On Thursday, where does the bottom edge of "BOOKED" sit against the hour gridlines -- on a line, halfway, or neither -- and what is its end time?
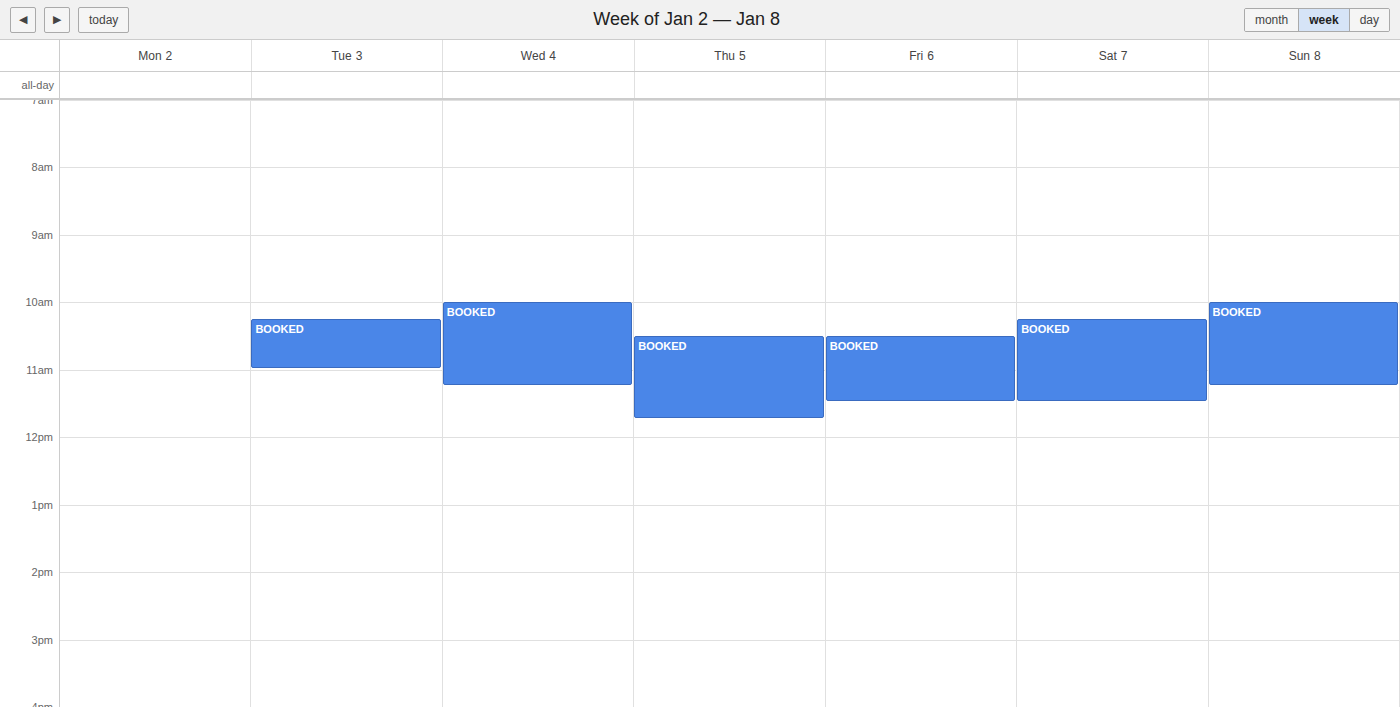
11:45 AM -- neither: three quarters of the way from the 11 AM line to the 12 PM line.